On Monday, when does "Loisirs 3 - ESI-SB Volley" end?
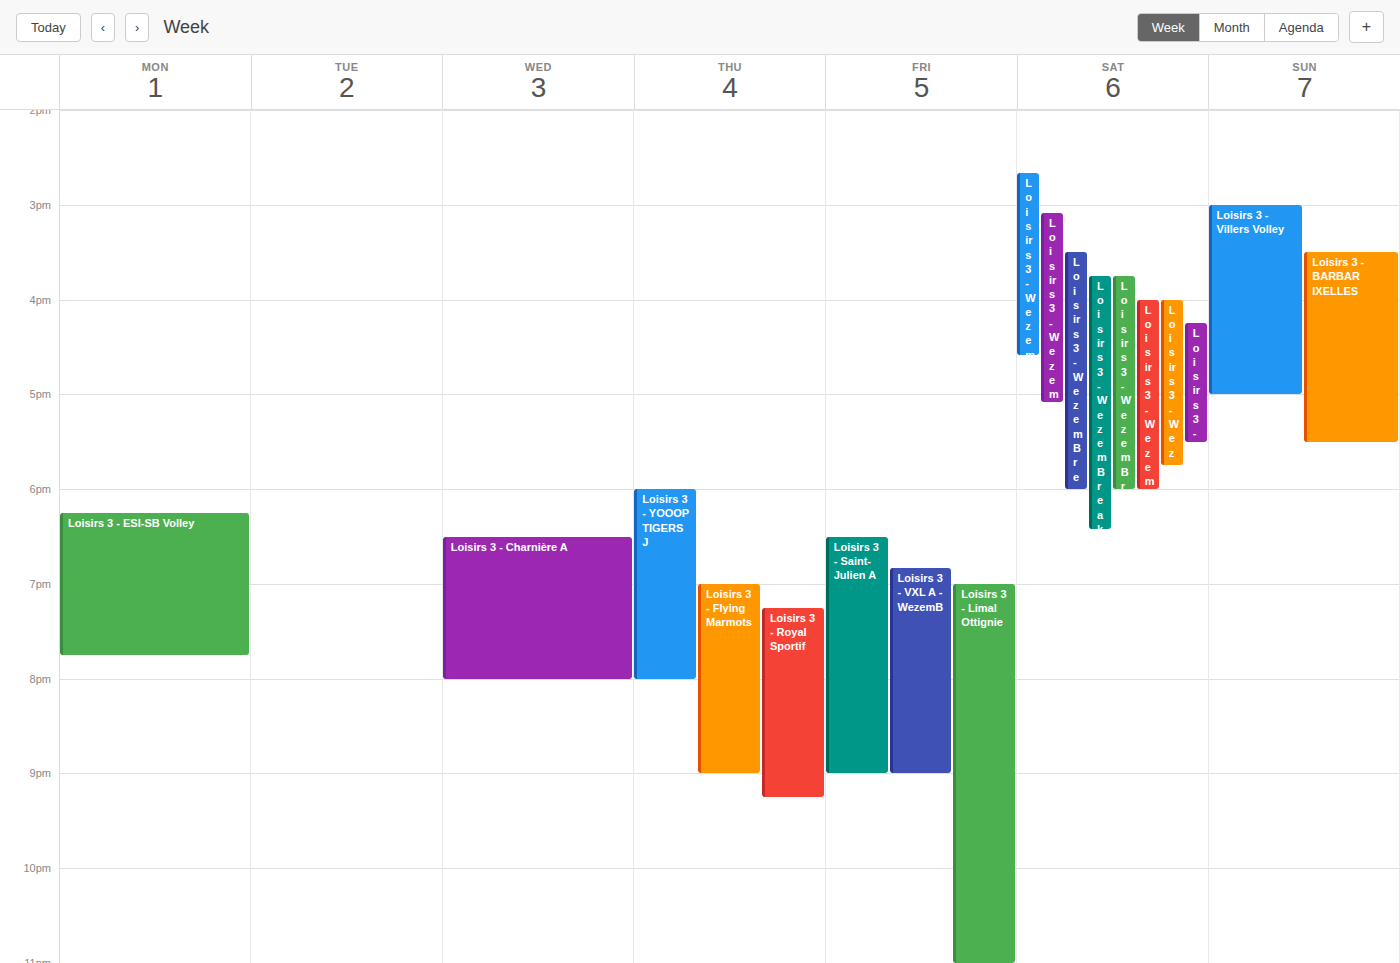
19:45